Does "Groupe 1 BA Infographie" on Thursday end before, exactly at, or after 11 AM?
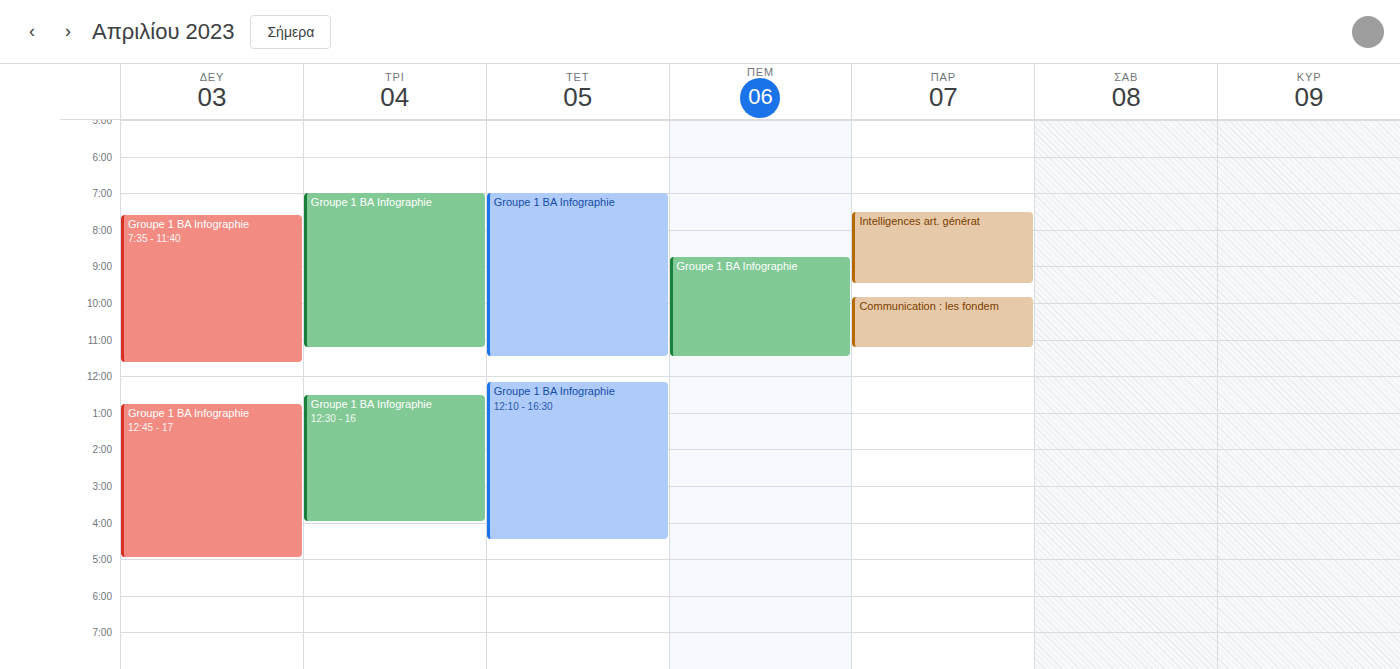
11:30 AM -- after 11 AM, 30 minutes below the 11 AM line.